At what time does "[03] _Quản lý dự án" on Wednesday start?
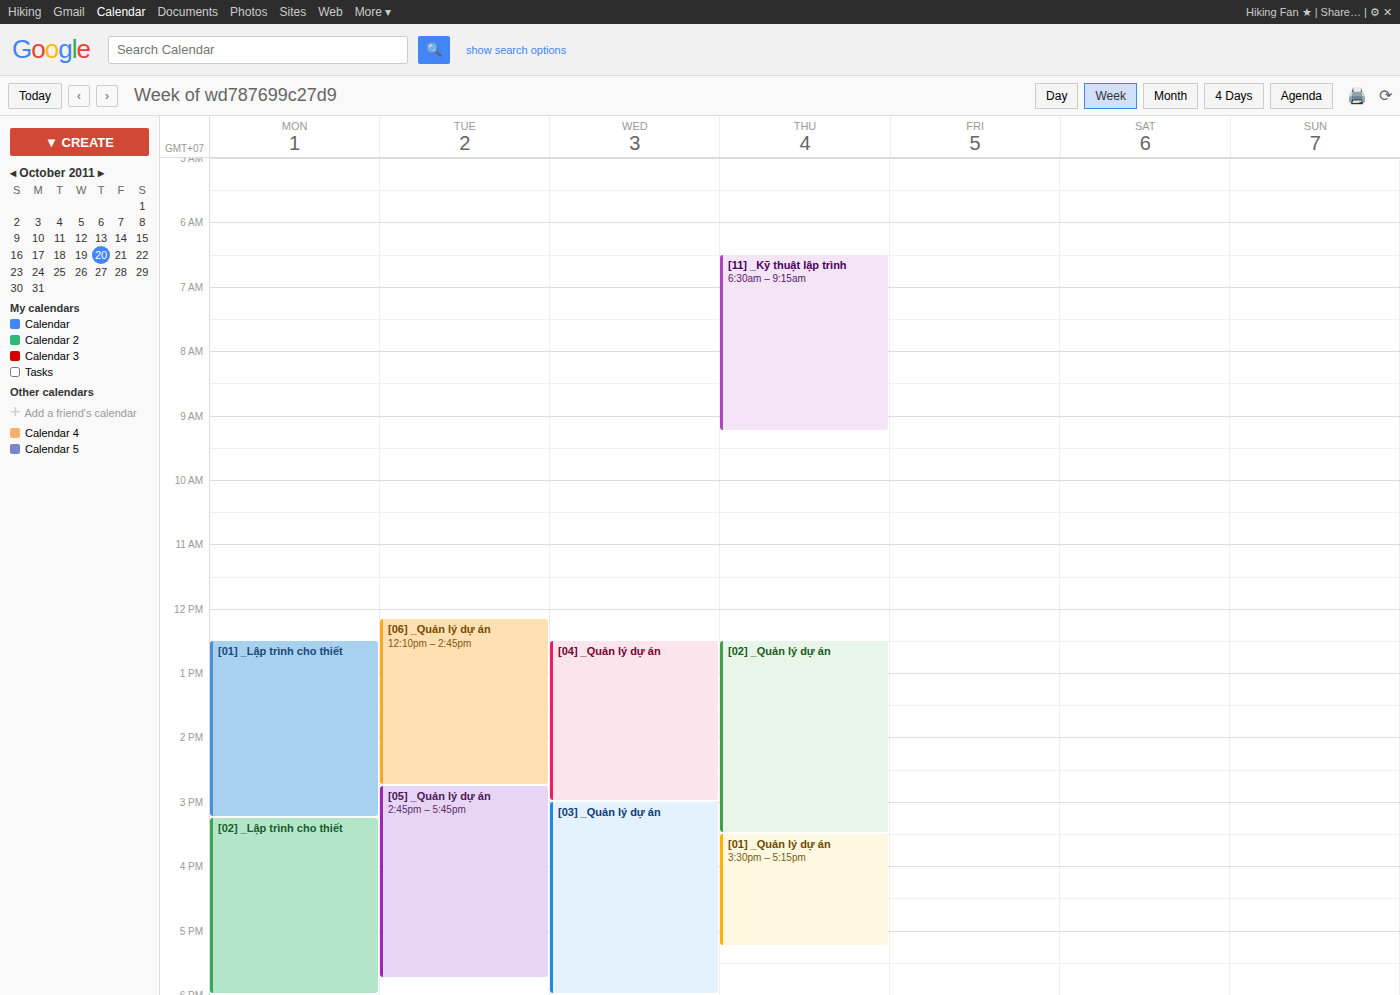
3:00 PM